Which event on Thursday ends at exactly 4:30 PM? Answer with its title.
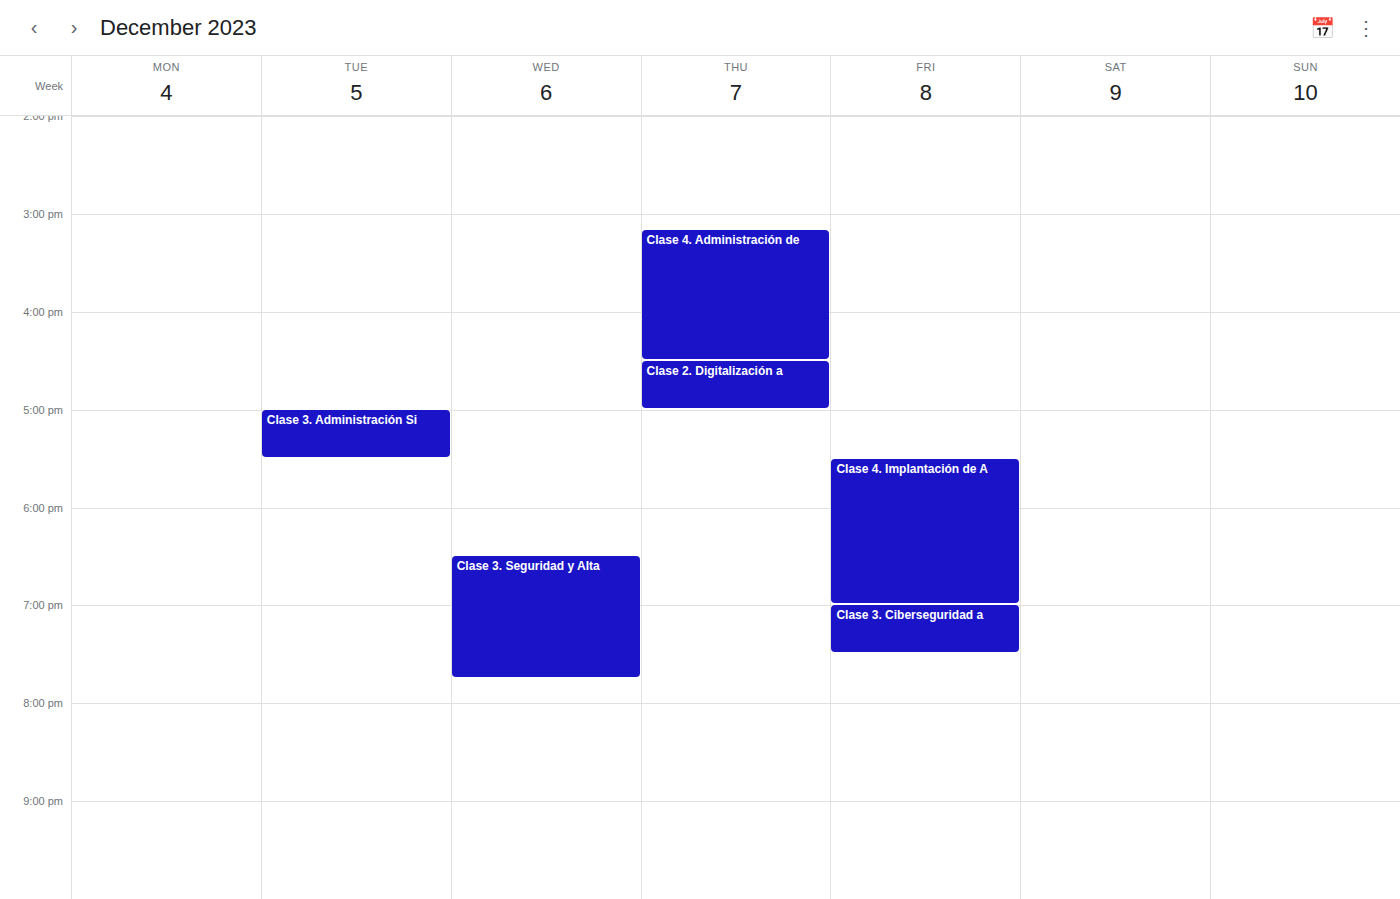
"Clase 4. Administración de"